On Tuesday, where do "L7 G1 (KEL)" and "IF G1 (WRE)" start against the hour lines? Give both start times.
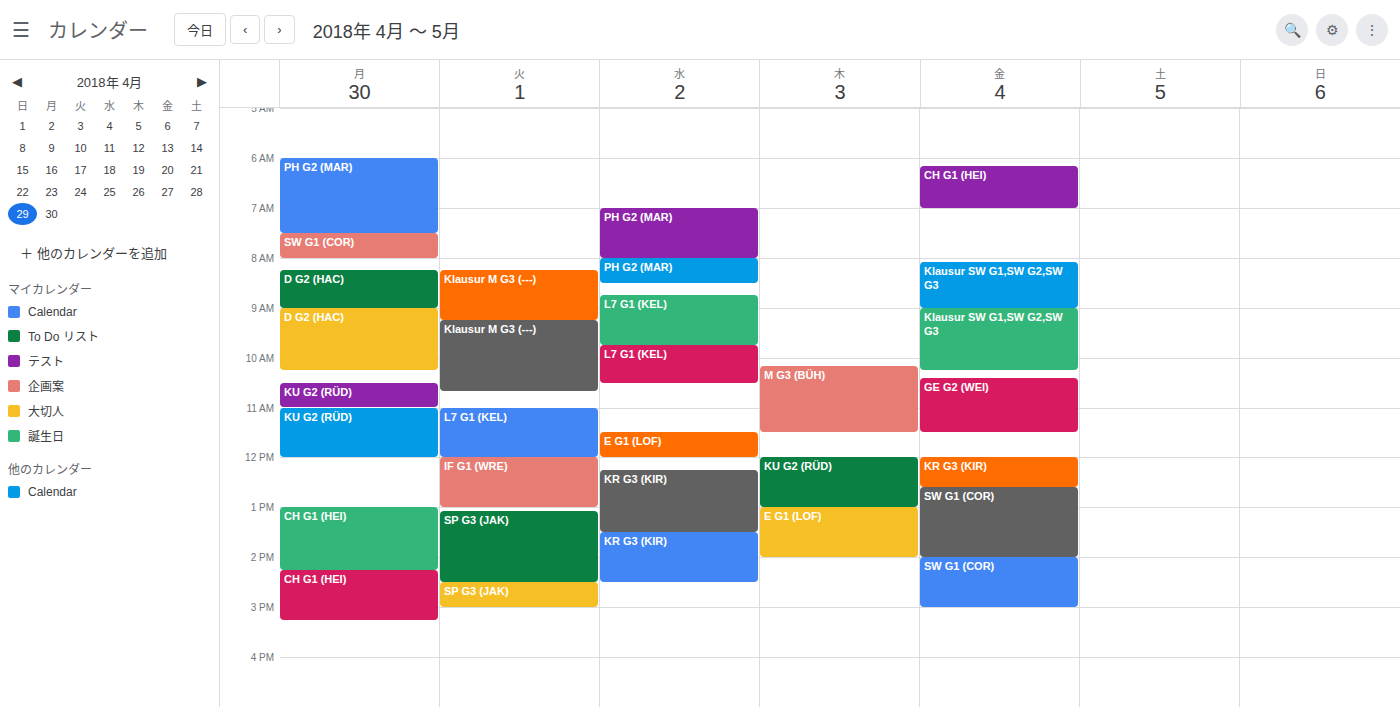
"L7 G1 (KEL)": 11:00 AM, exactly on the 11 AM line. "IF G1 (WRE)": 12:00 PM, exactly on the 12 PM line.